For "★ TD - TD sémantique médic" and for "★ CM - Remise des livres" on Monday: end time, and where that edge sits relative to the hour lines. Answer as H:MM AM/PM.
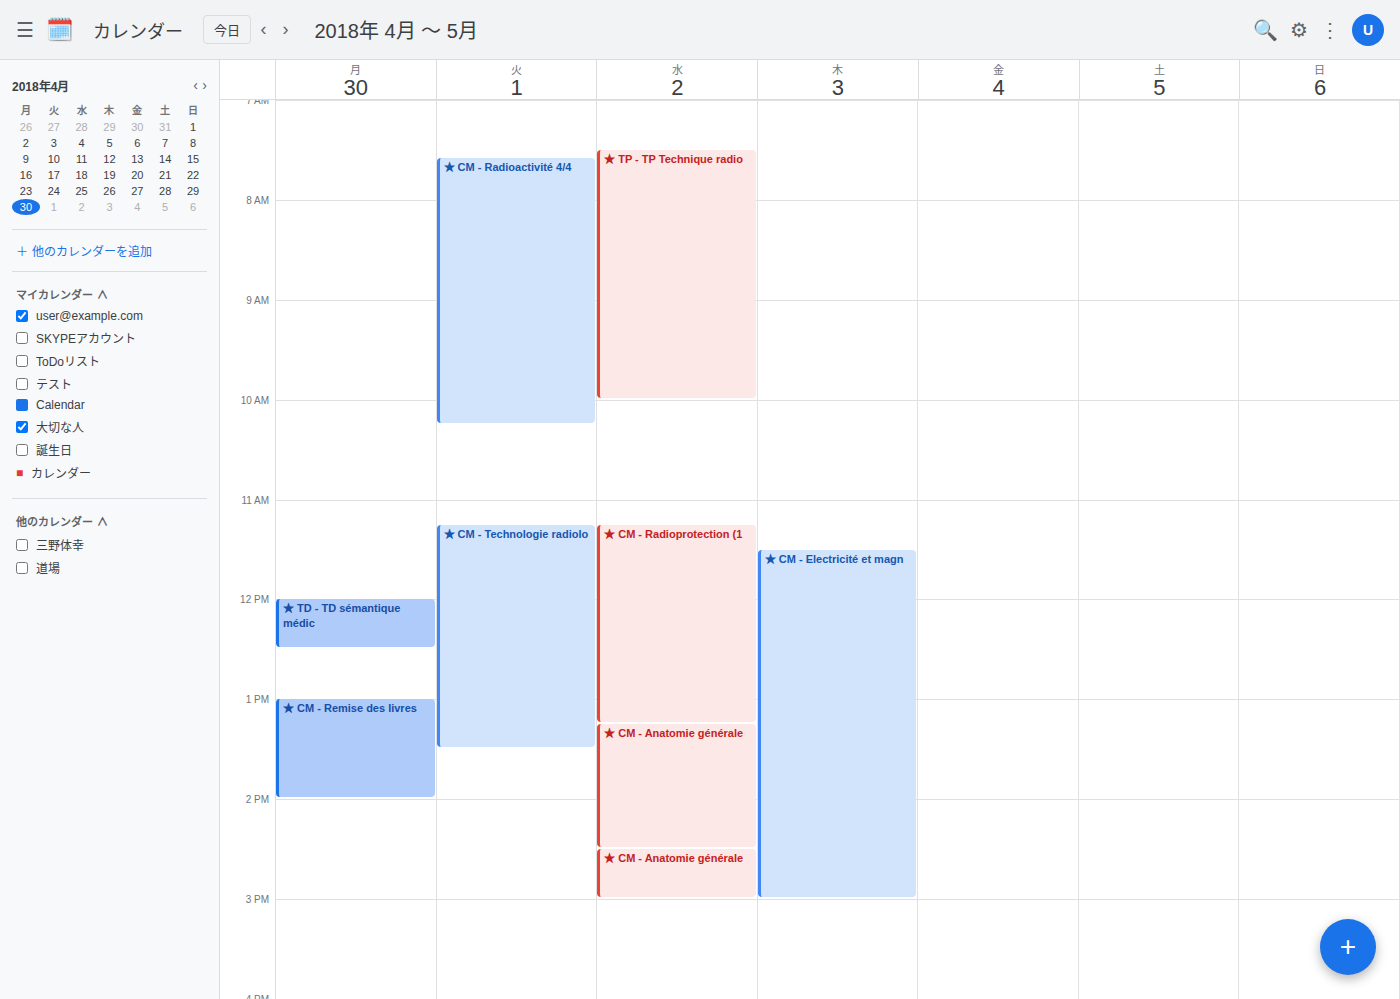
"★ TD - TD sémantique médic": 12:30 PM, halfway between the 12 PM and 1 PM lines. "★ CM - Remise des livres": 2:00 PM, exactly on the 2 PM line.